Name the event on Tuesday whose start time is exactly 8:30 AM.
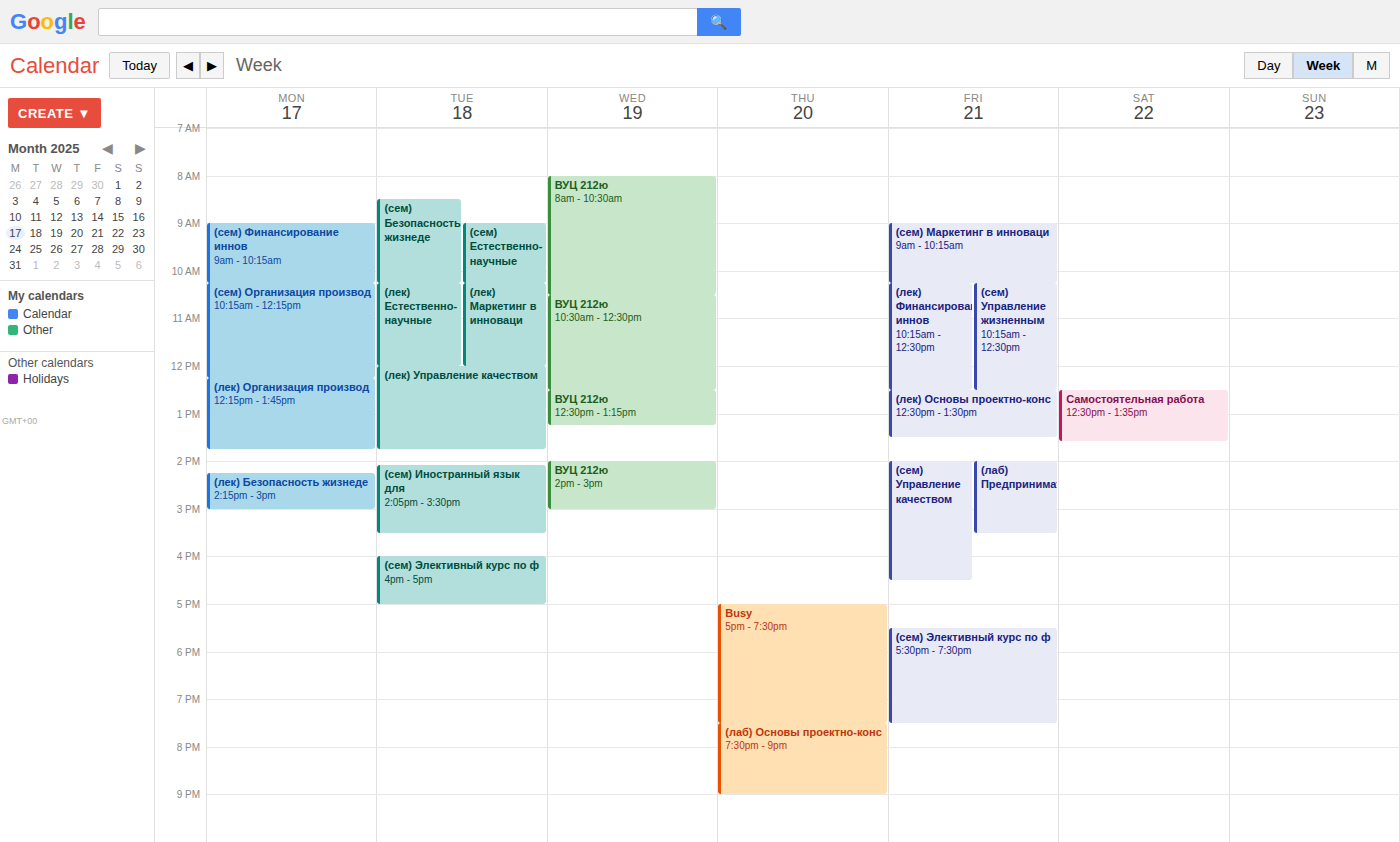
"(сем) Безопасность жизнеде"